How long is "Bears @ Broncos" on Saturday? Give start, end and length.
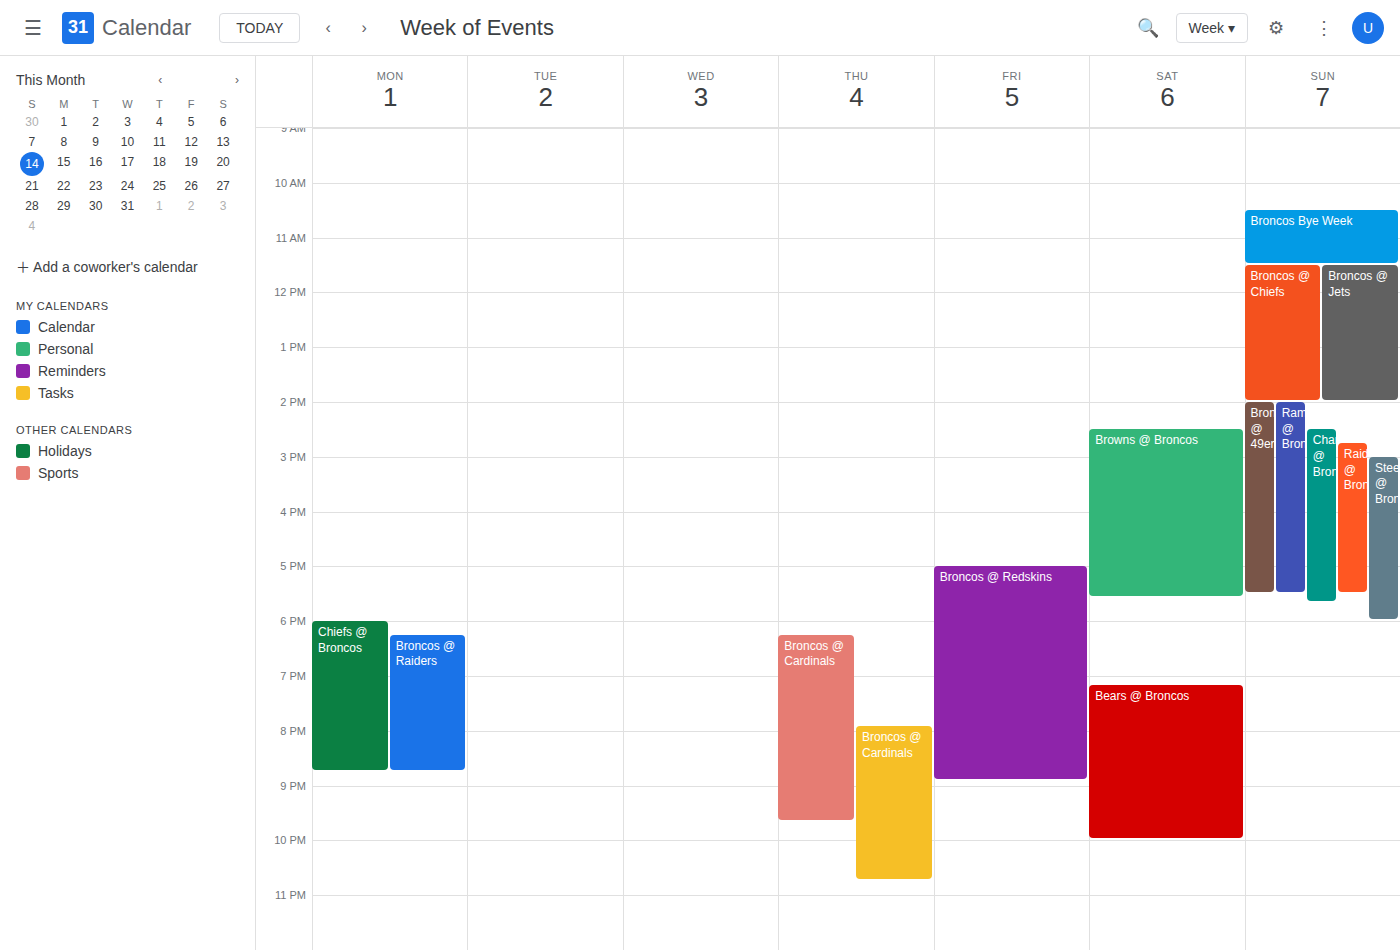
7:10 PM to 10:00 PM, 2 hours 50 minutes